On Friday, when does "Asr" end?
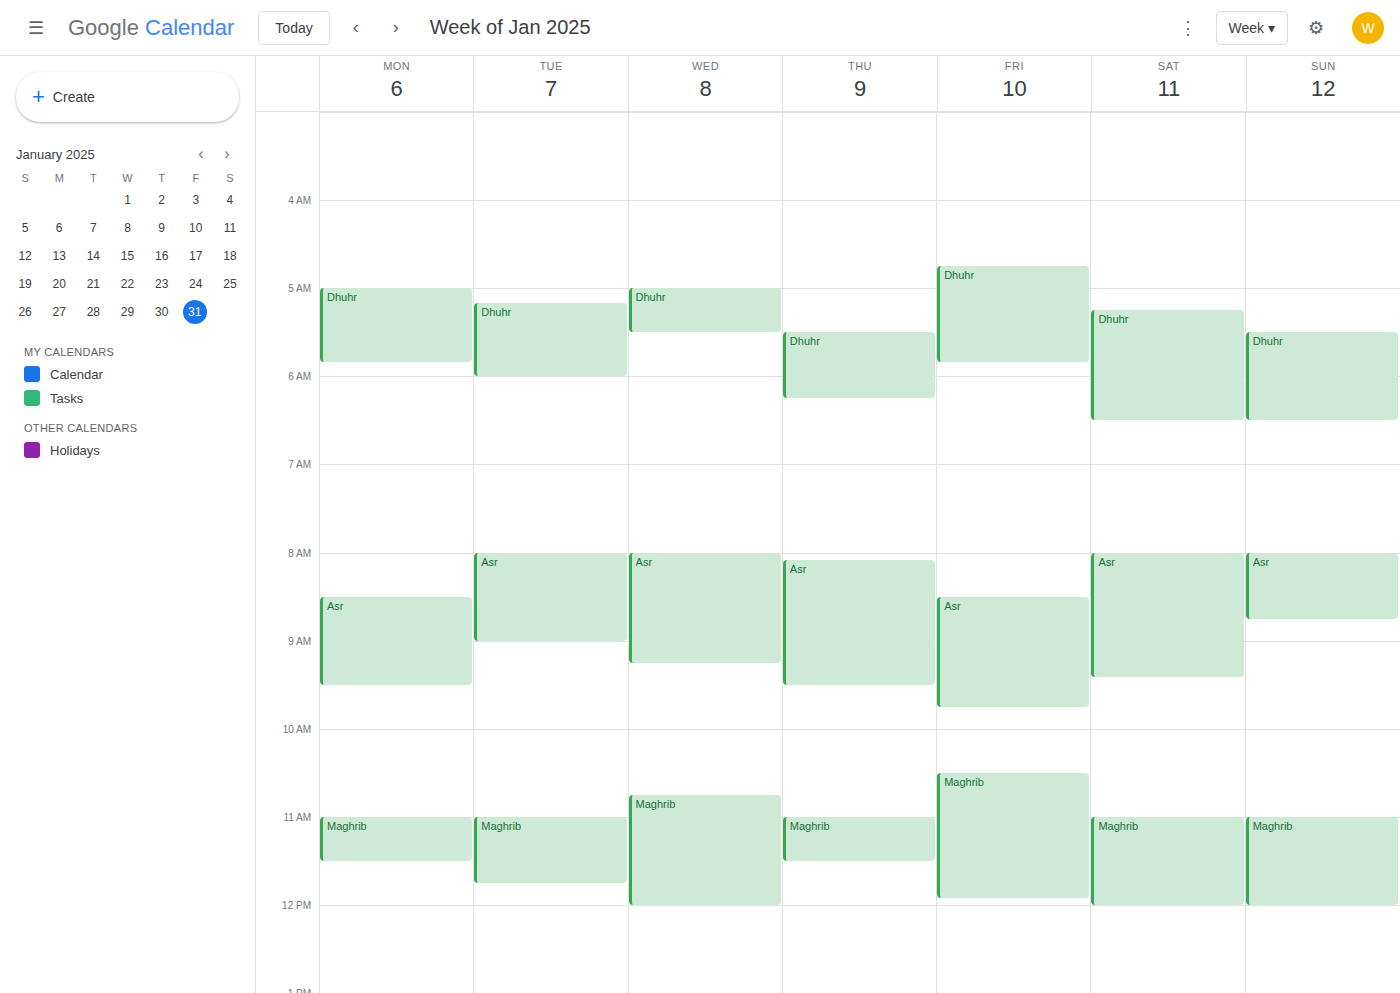
9:45 AM